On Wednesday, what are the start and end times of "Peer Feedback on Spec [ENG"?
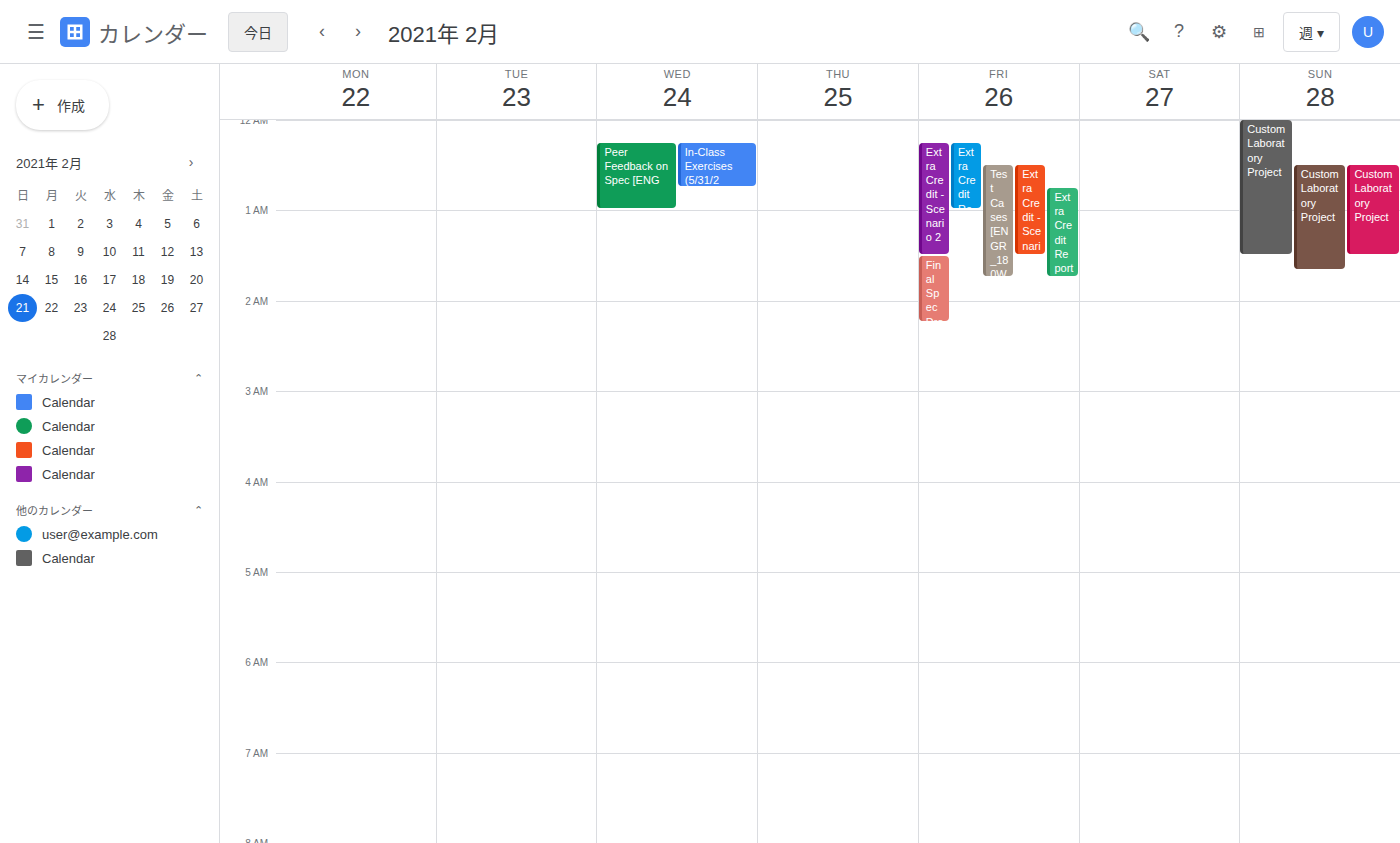
12:15 AM to 1:00 AM